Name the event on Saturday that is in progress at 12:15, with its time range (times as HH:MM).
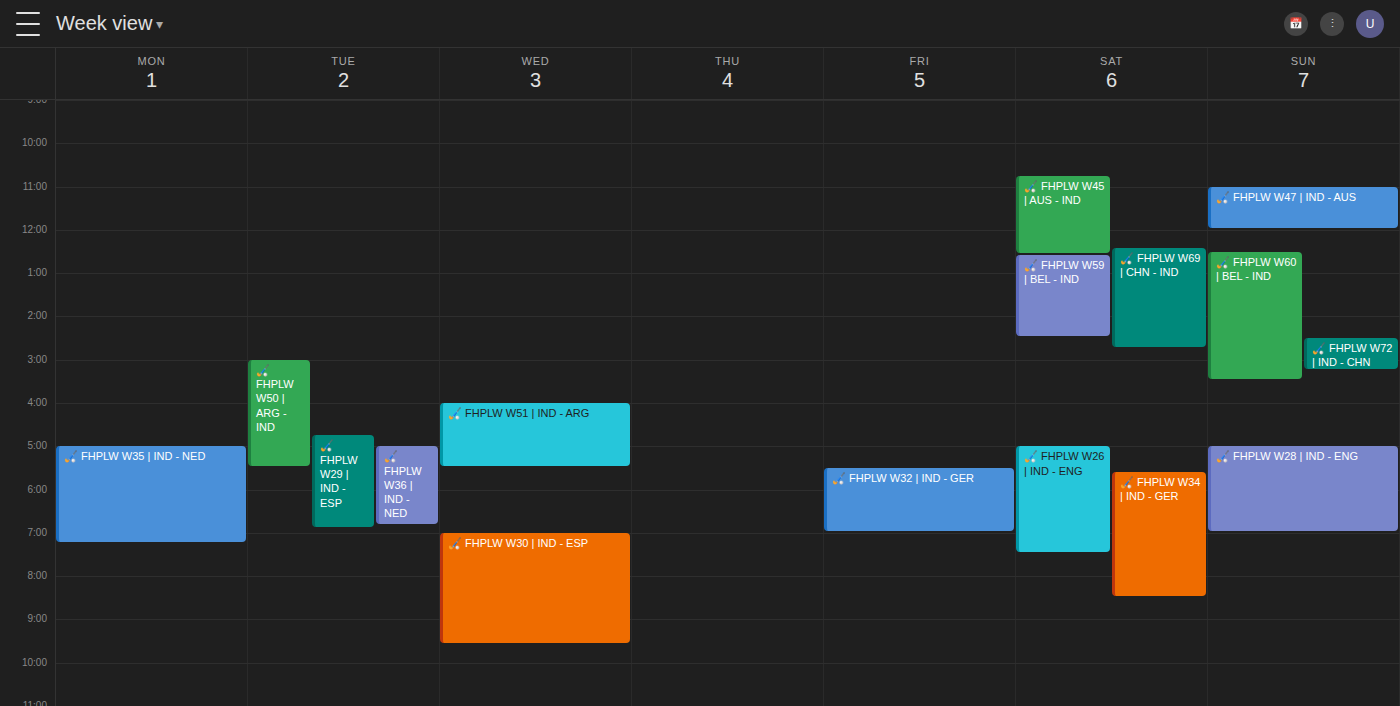
"🏑 FHPLW W45 | AUS - IND", 10:45 to 12:35